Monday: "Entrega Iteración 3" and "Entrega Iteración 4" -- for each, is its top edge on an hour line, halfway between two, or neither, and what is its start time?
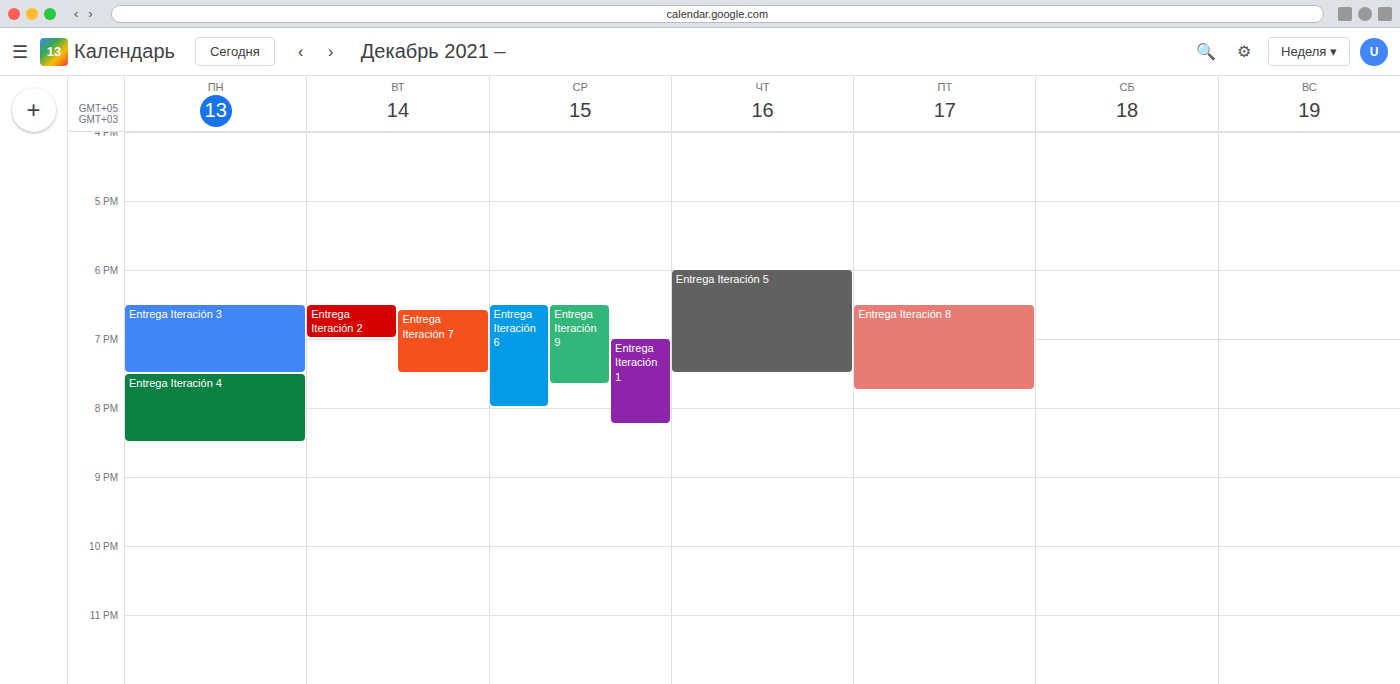
"Entrega Iteración 3": 6:30 PM, halfway between the 6 PM and 7 PM lines. "Entrega Iteración 4": 7:30 PM, halfway between the 7 PM and 8 PM lines.